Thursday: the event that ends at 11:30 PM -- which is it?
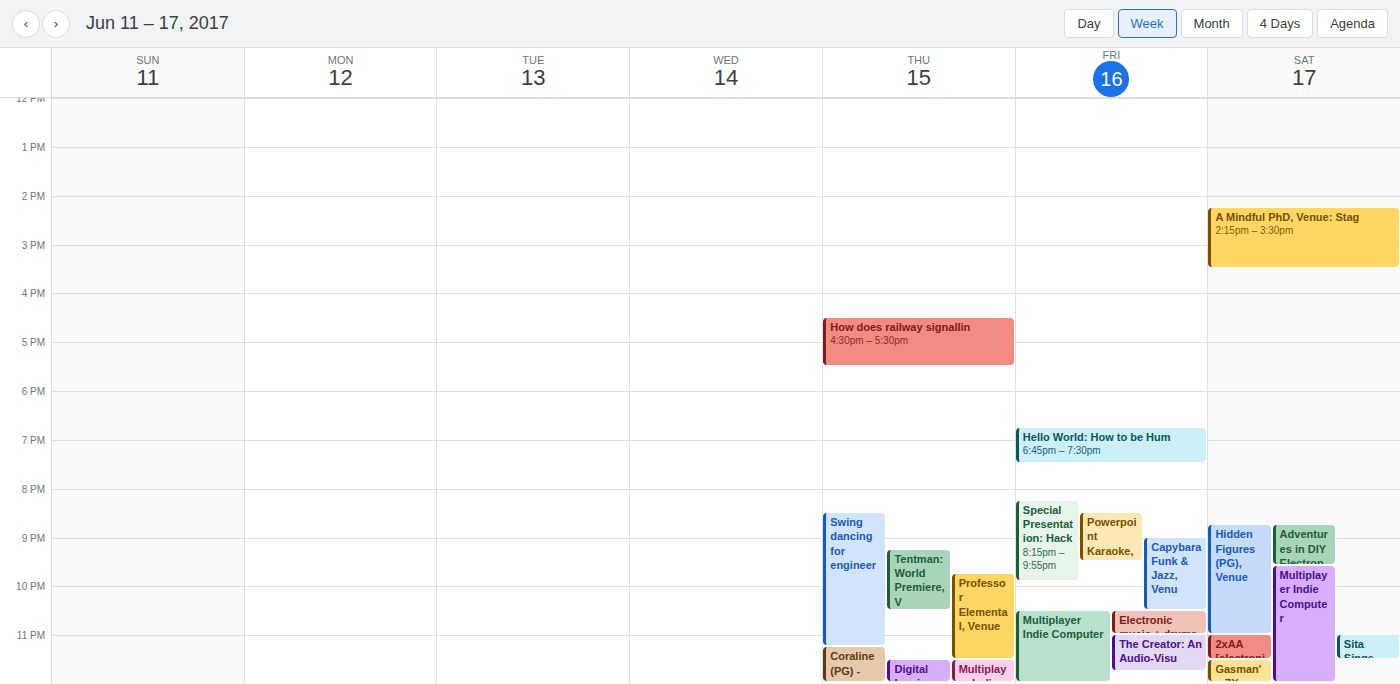
"Professor Elemental, Venue"